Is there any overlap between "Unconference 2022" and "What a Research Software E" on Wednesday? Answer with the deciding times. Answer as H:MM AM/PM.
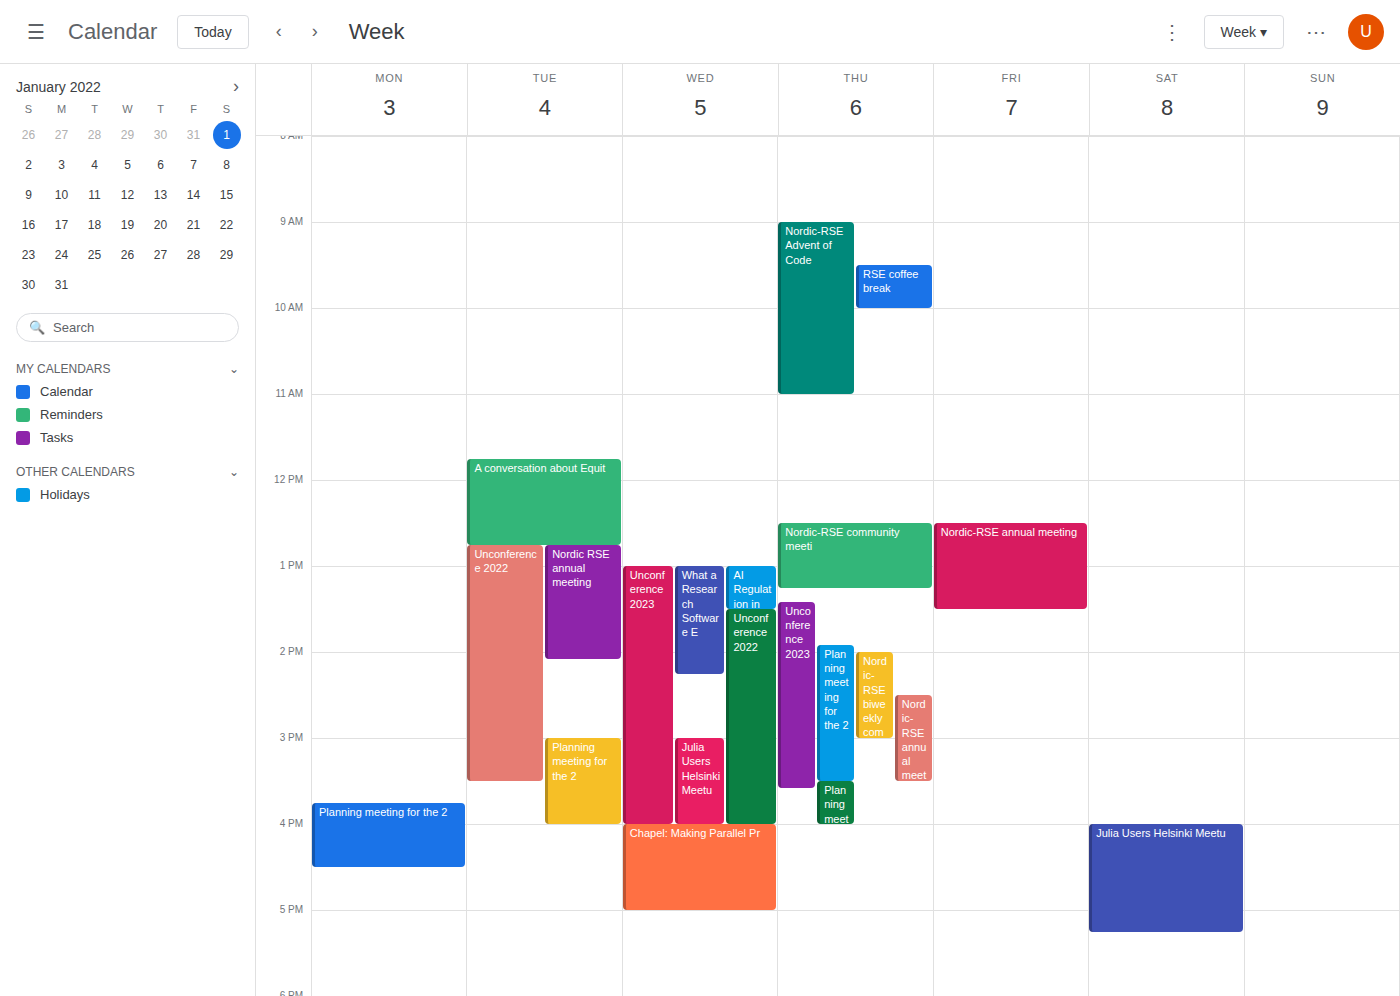
"Unconference 2022" starts at 1:30 PM, before "What a Research Software E" ends at 2:15 PM -- they overlap.